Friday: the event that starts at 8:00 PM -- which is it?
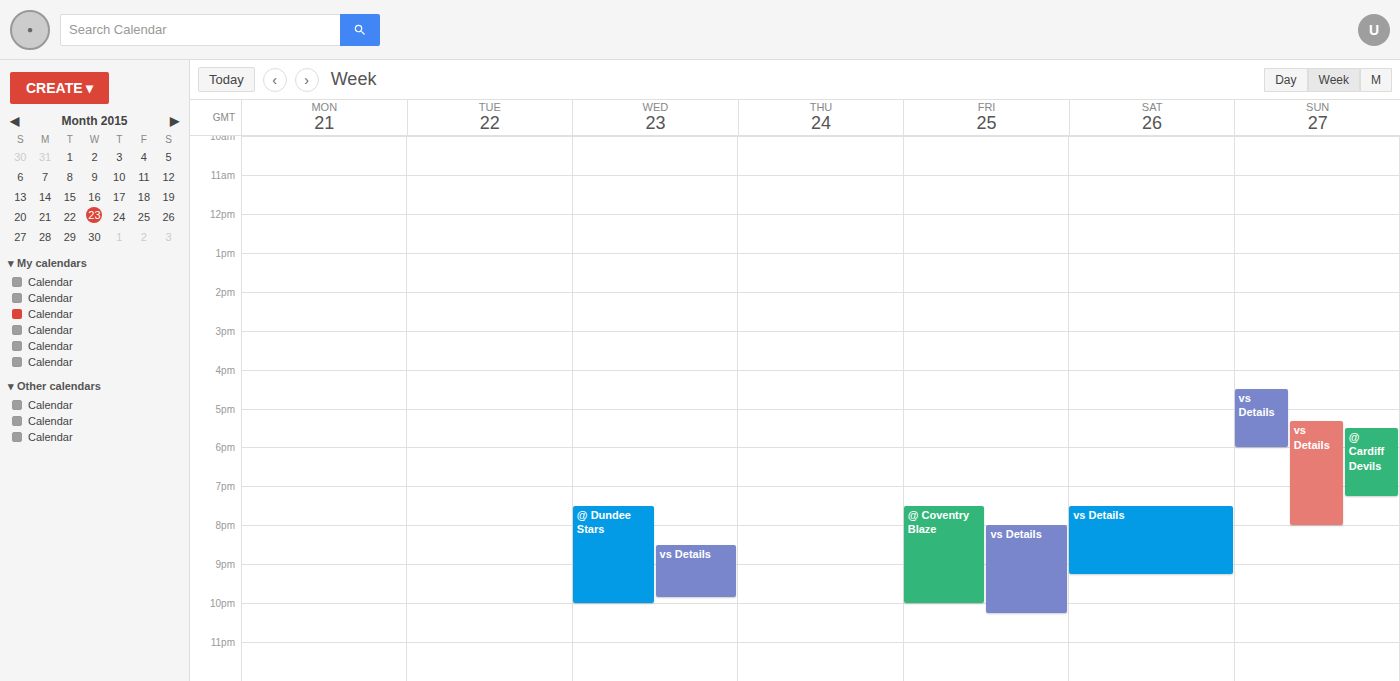
"vs Details"